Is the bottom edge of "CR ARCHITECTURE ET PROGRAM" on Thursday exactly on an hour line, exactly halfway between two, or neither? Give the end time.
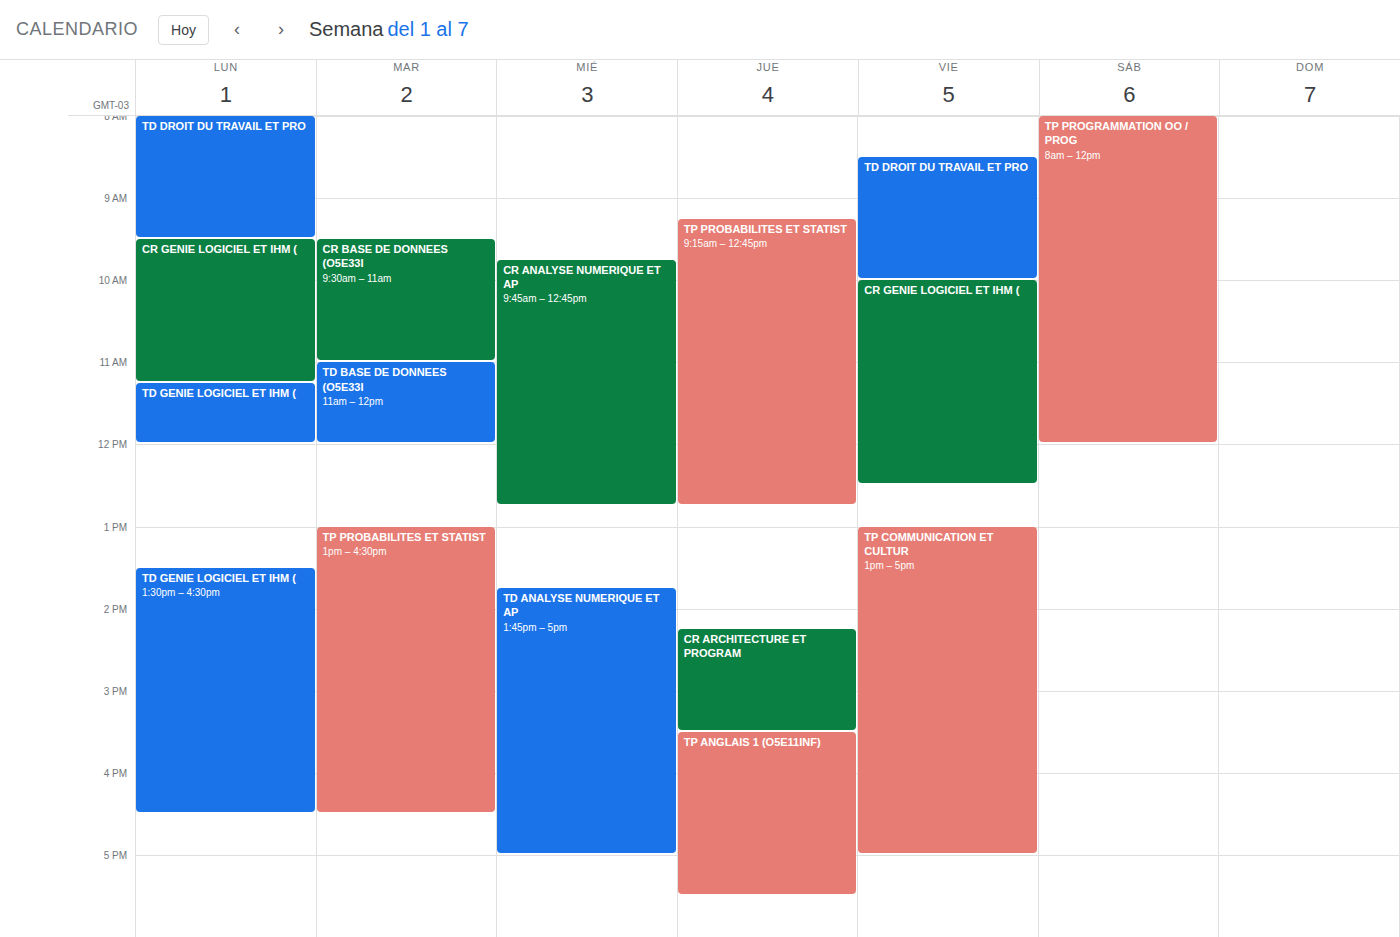
3:30 PM -- halfway between the 3 PM and 4 PM lines.